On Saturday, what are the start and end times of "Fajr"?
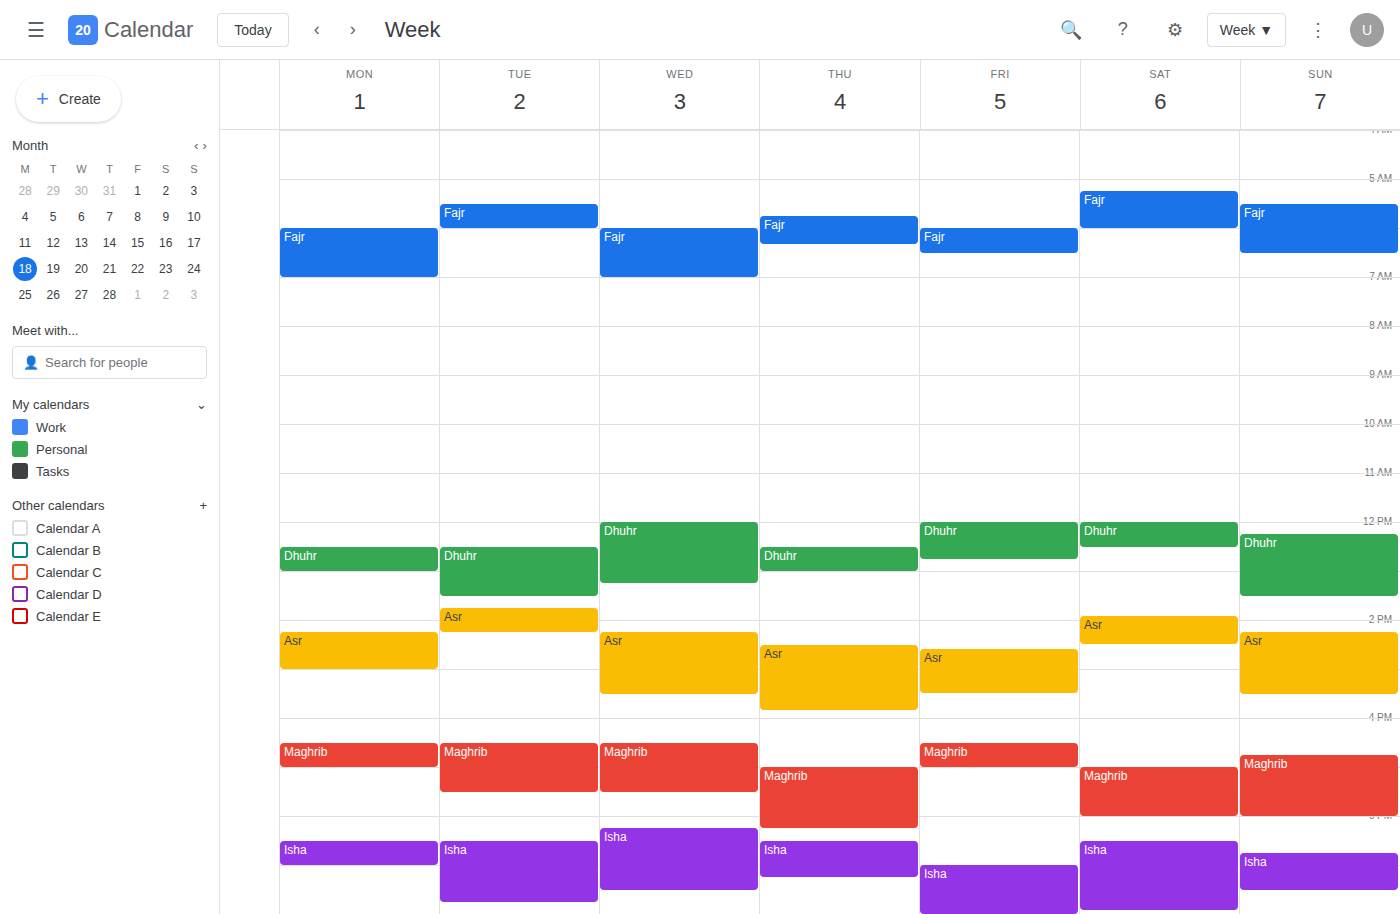
5:15 AM to 6:00 AM